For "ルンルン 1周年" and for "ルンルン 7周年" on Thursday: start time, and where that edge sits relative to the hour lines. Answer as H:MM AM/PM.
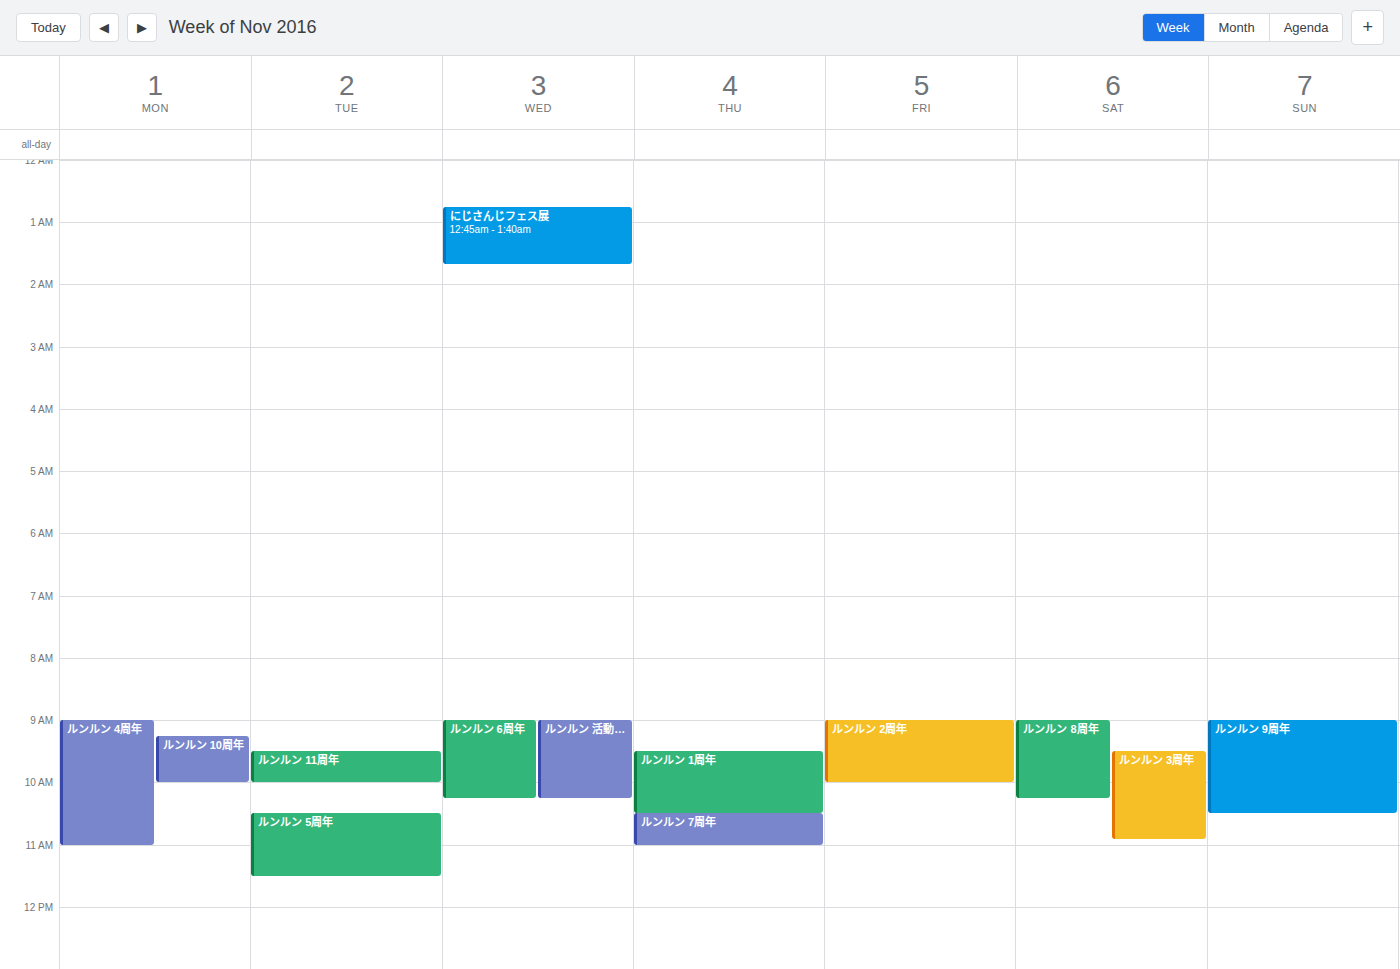
"ルンルン 1周年": 9:30 AM, halfway between the 9 AM and 10 AM lines. "ルンルン 7周年": 10:30 AM, halfway between the 10 AM and 11 AM lines.